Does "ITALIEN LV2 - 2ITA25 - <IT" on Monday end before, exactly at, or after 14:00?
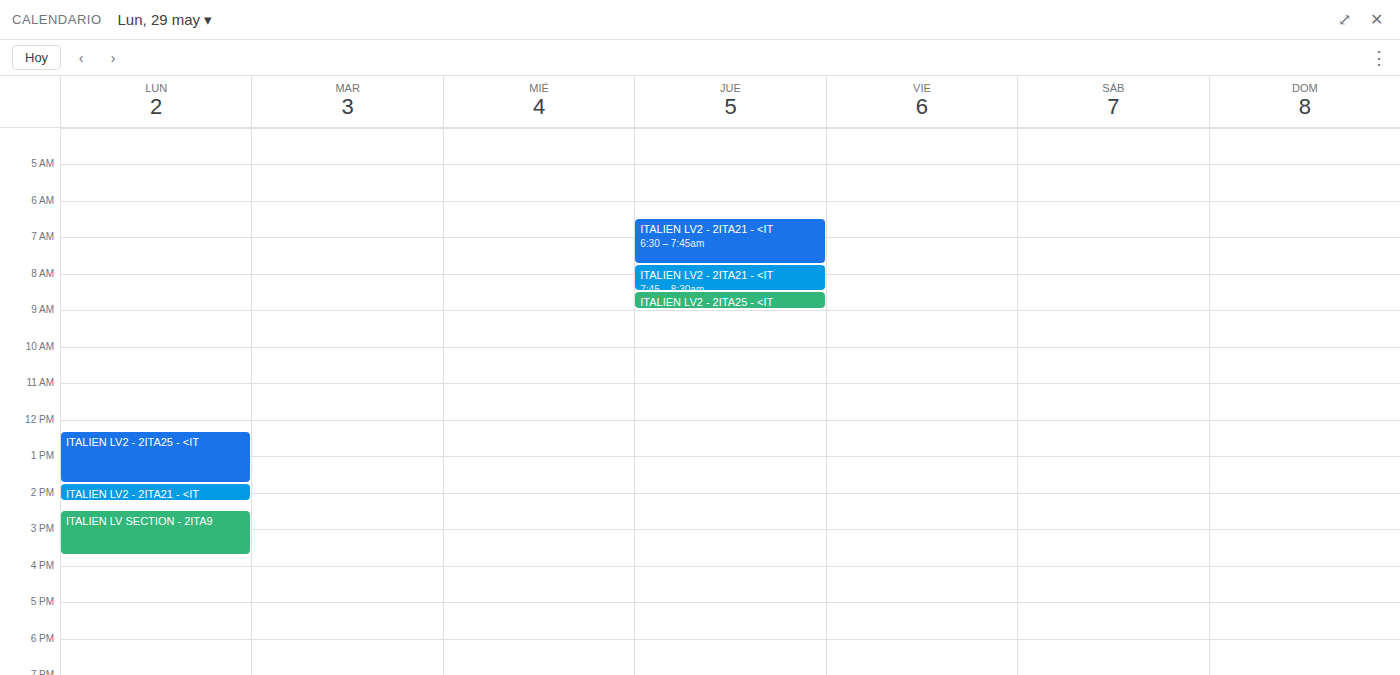
13:45 -- before 14:00, 15 minutes above the 14:00 line.